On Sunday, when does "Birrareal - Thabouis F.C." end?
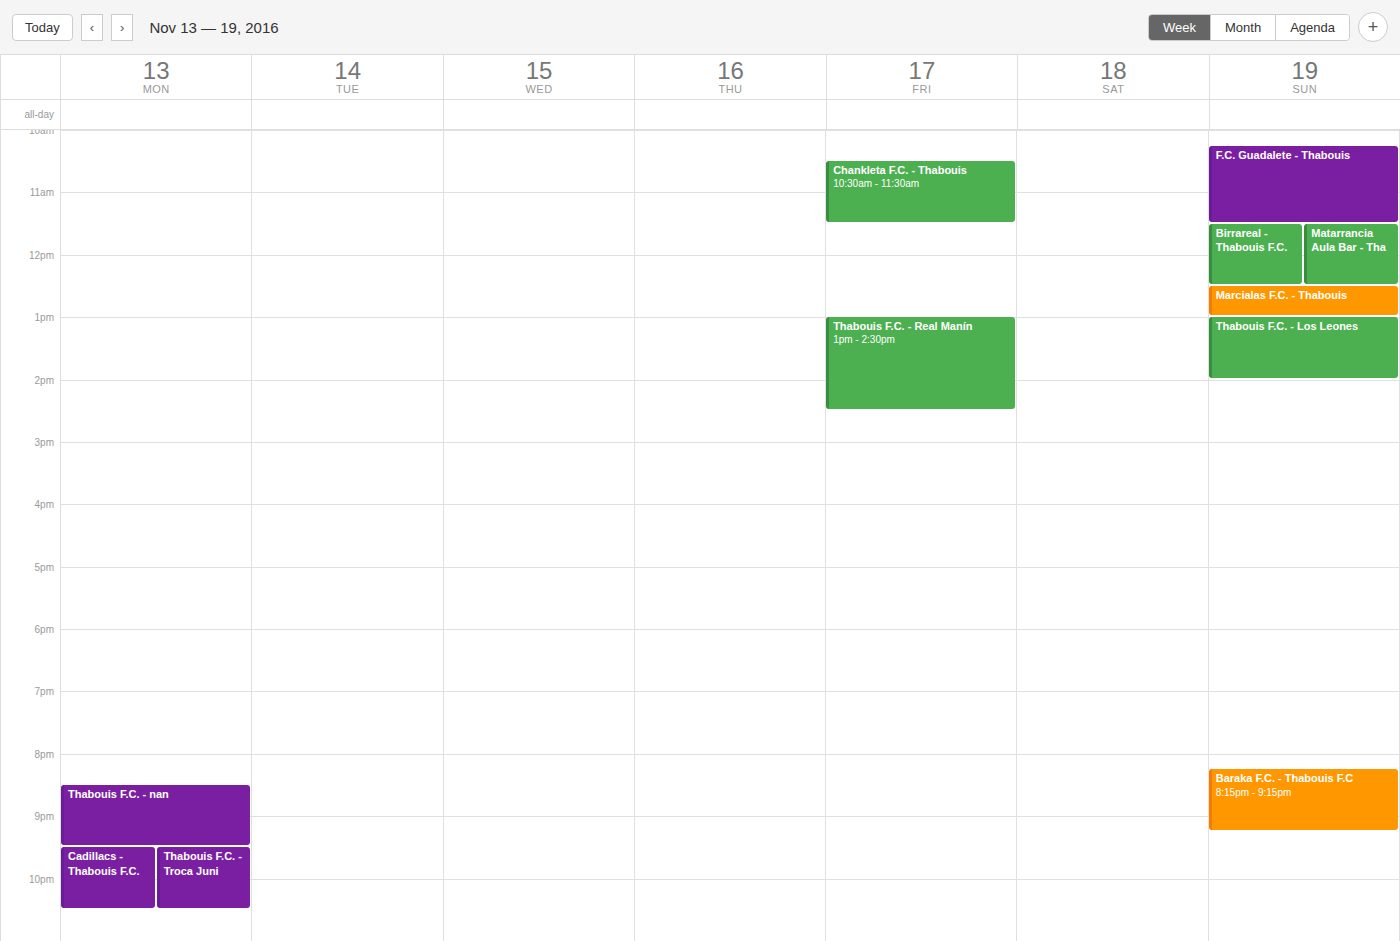
12:30